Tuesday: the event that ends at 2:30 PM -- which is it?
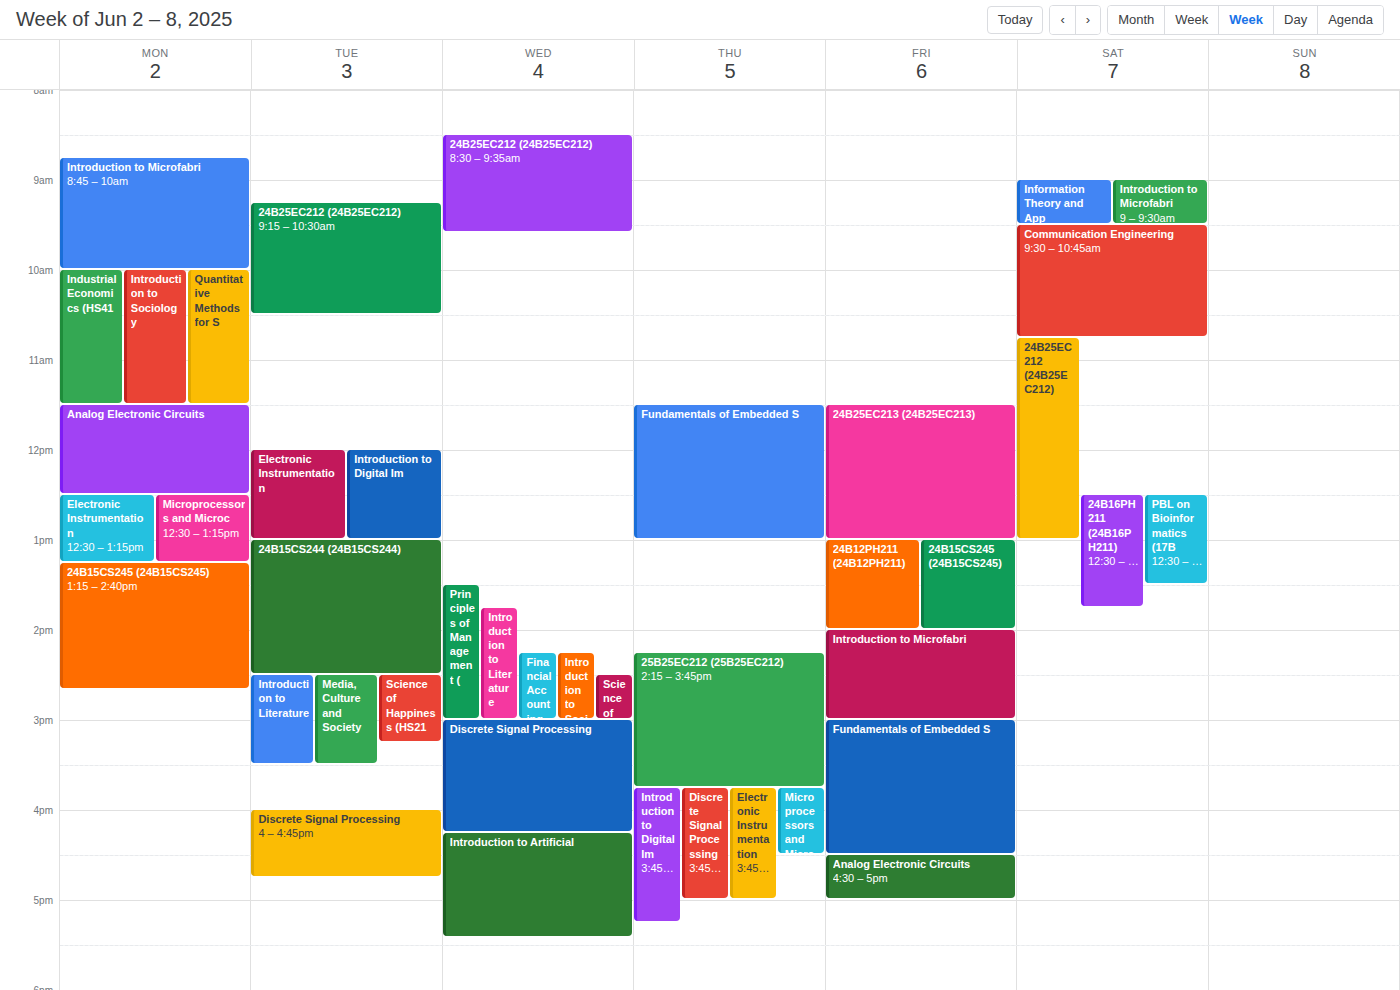
"24B15CS244 (24B15CS244)"